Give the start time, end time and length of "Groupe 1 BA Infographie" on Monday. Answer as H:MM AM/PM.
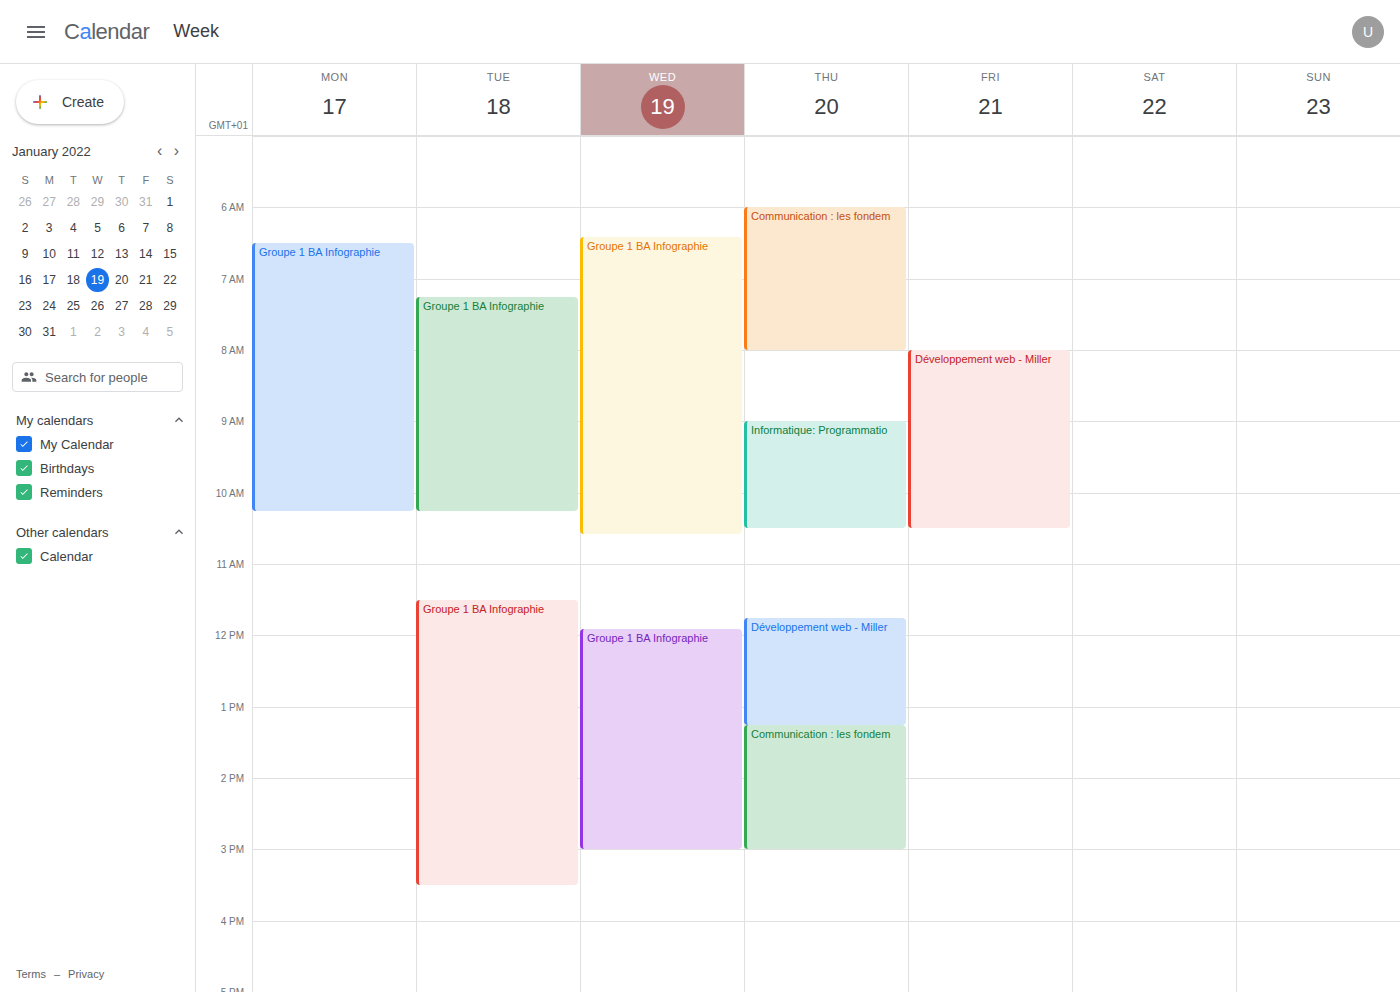
6:30 AM to 10:15 AM, 3 hours 45 minutes